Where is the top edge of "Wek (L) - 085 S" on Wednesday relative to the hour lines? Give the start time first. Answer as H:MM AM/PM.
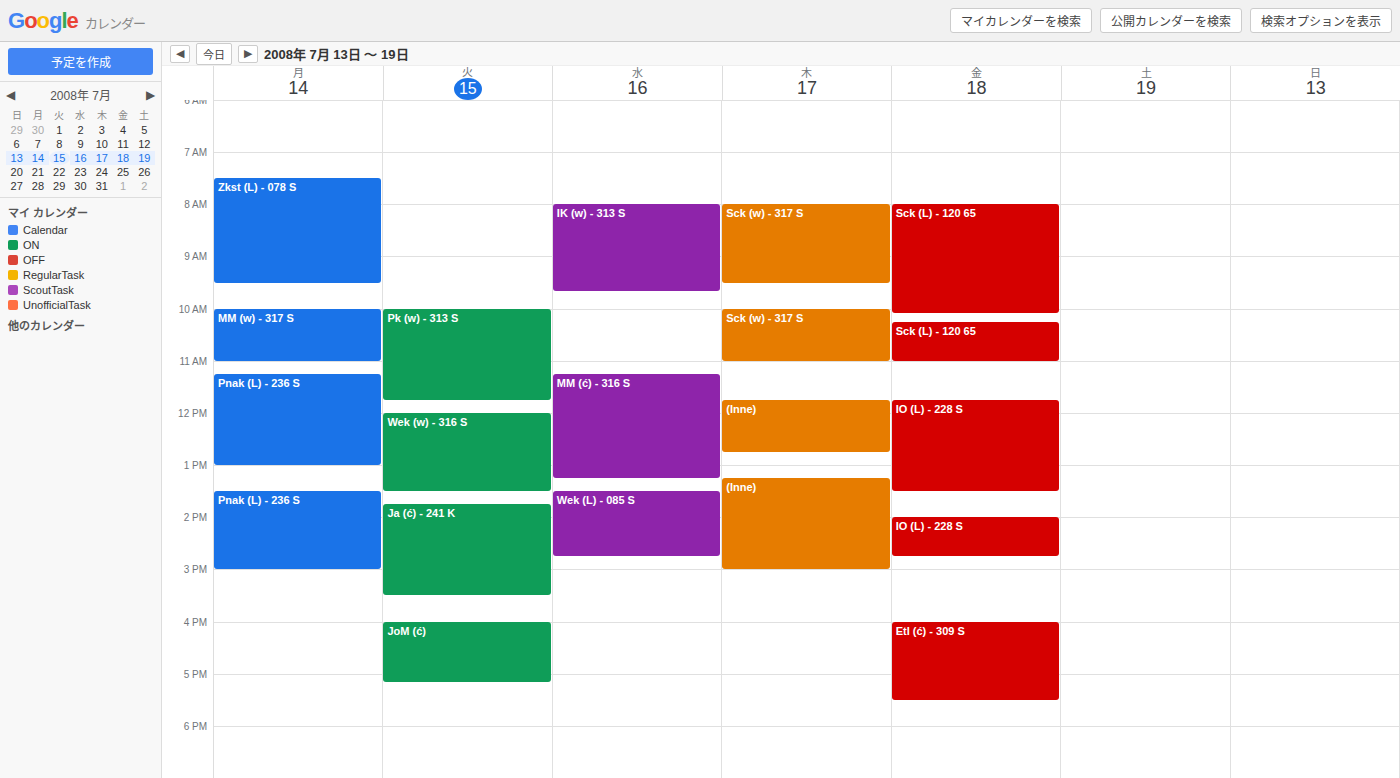
1:30 PM -- halfway between the 1 PM and 2 PM lines.